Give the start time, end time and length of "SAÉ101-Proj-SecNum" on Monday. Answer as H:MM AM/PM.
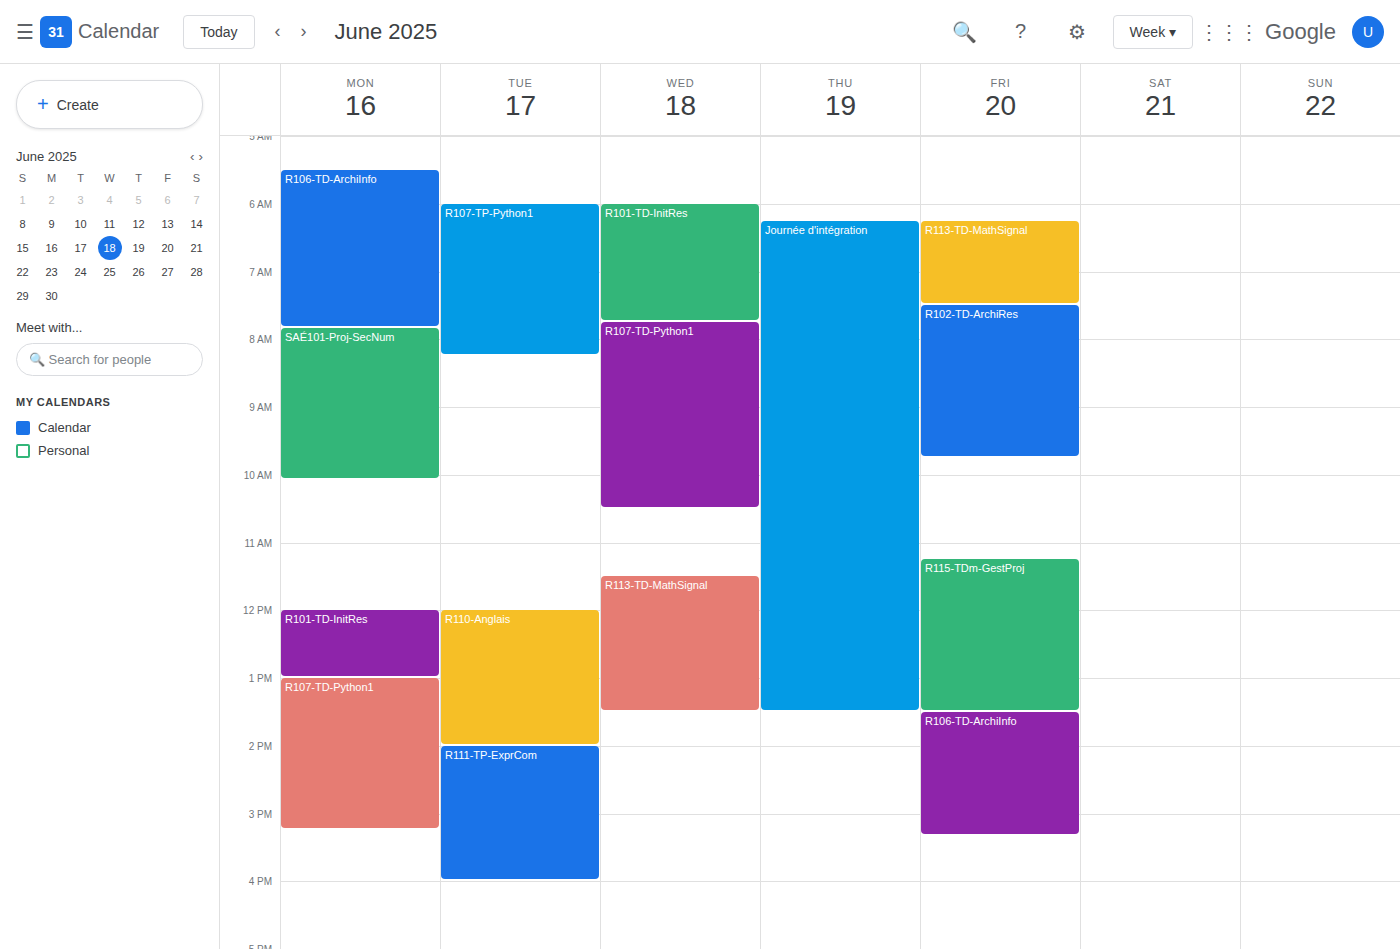
7:50 AM to 10:05 AM, 2 hours 15 minutes